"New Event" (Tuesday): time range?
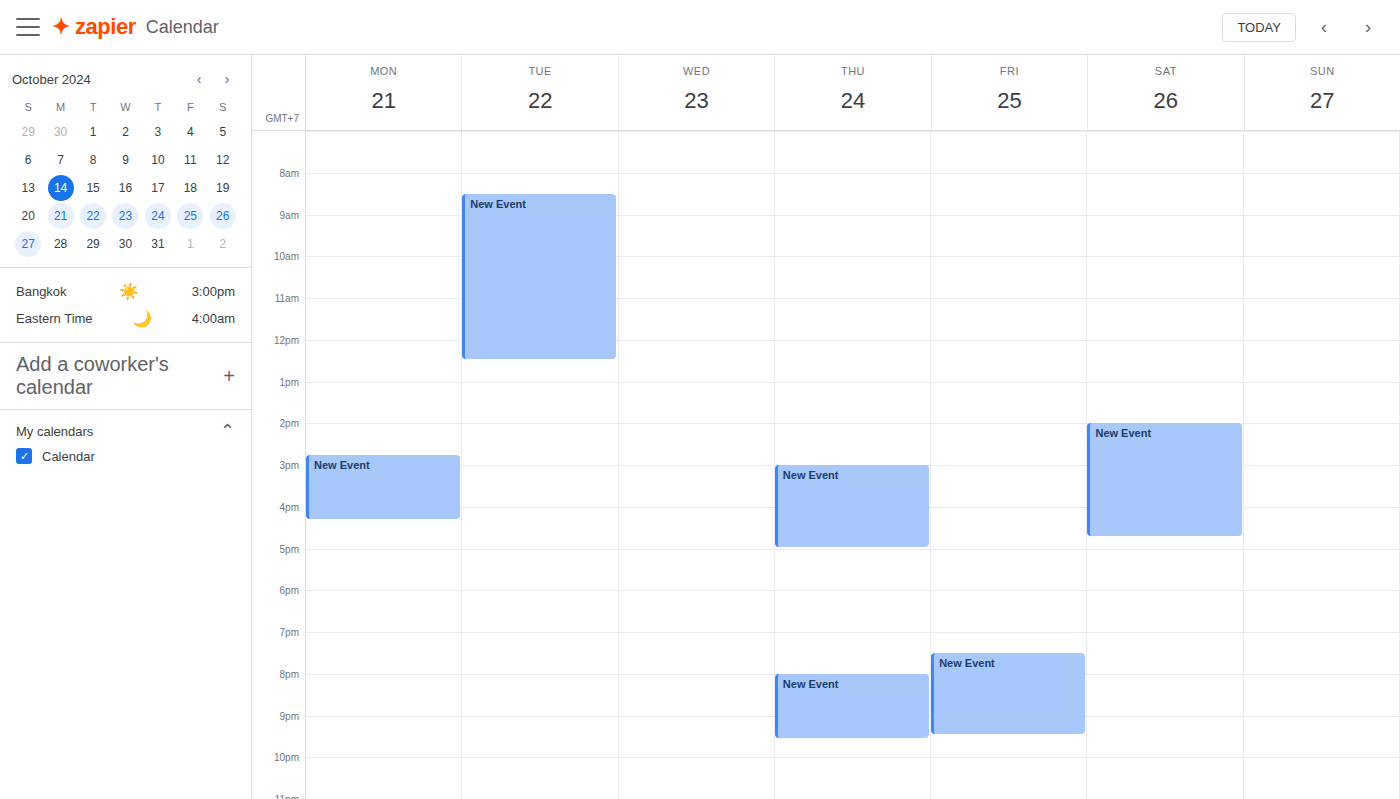
8:30 AM to 12:30 PM